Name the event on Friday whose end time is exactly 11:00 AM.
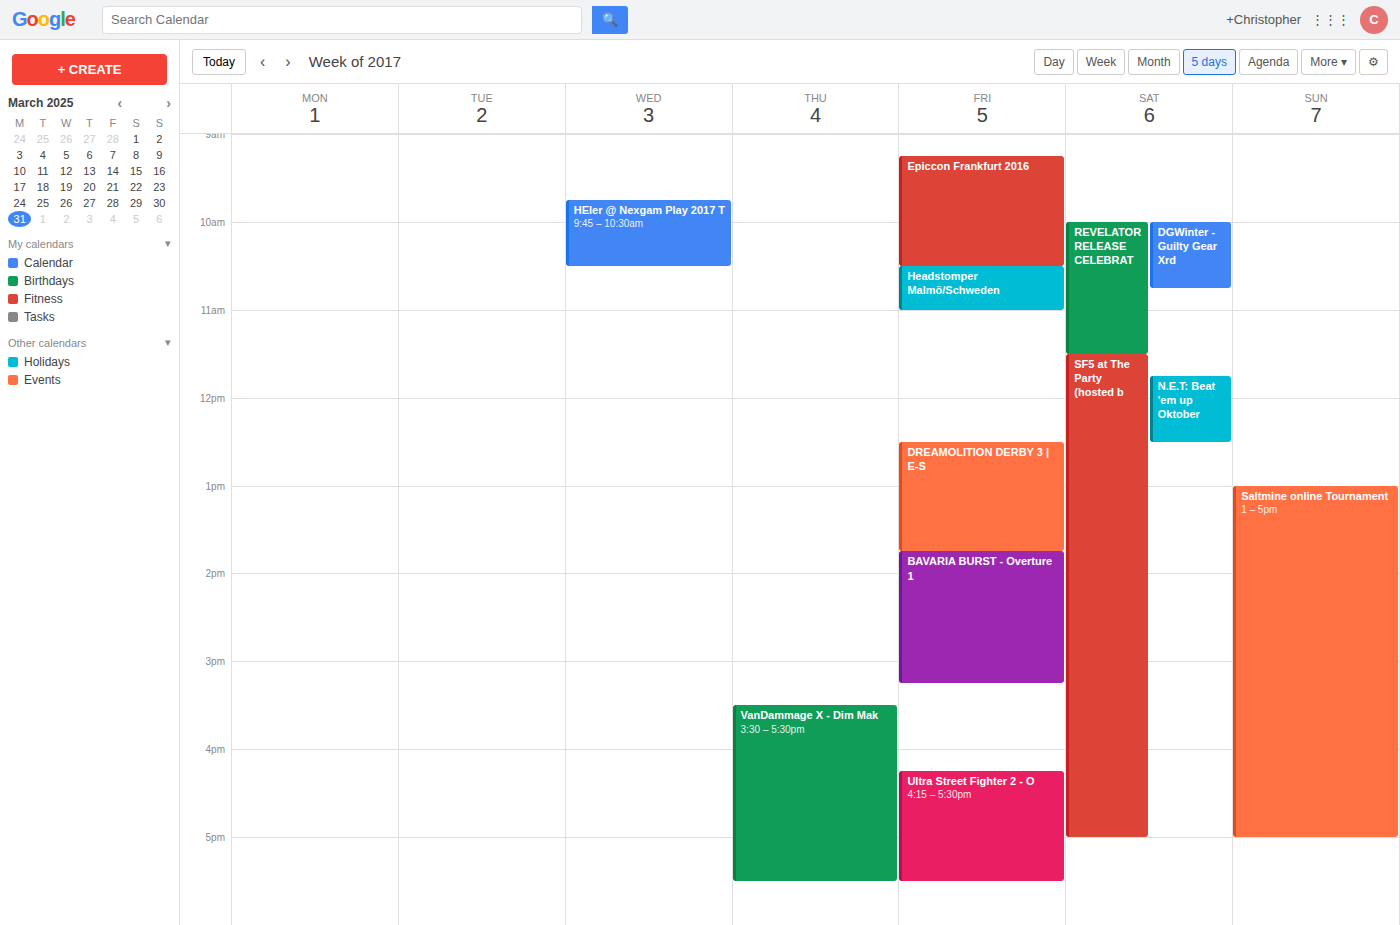
"Headstomper Malmö/Schweden"